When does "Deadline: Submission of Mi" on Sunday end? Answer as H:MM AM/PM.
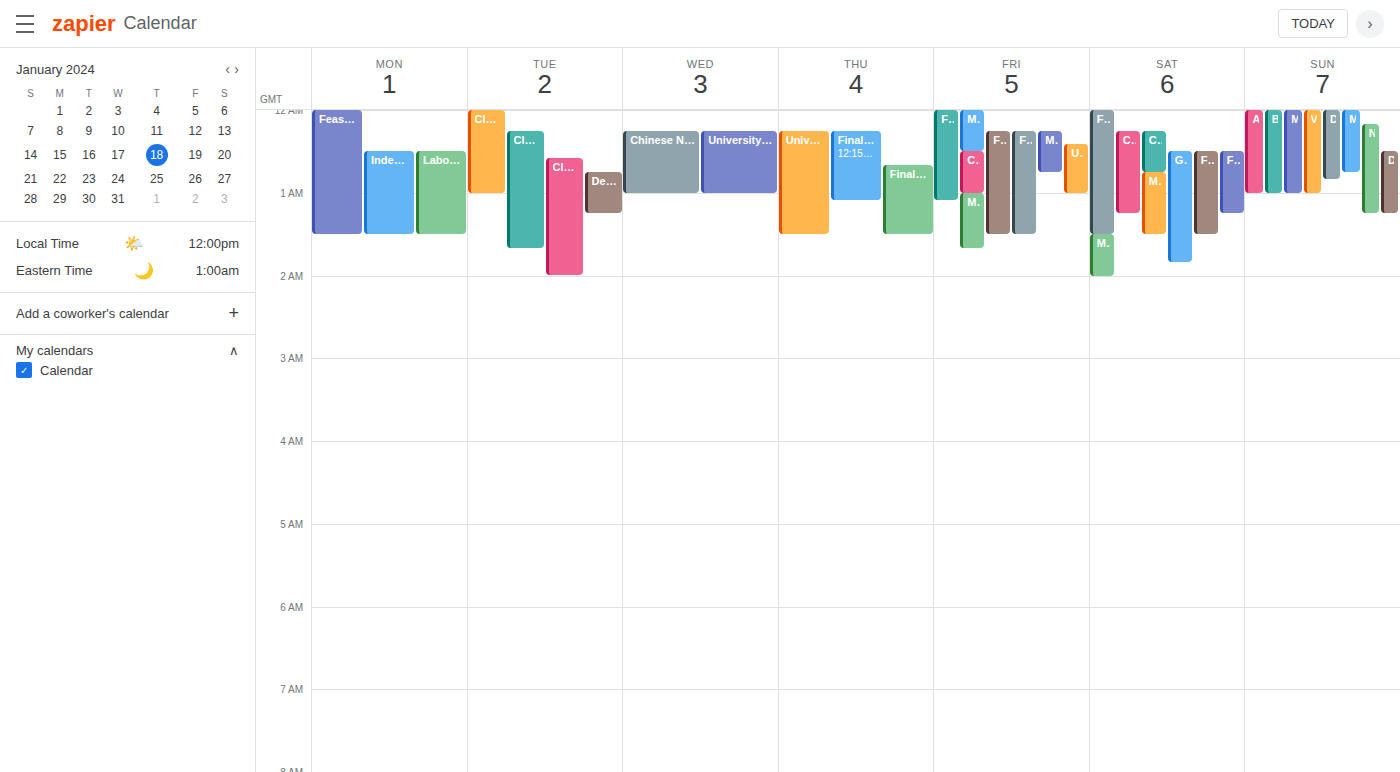
12:50 AM